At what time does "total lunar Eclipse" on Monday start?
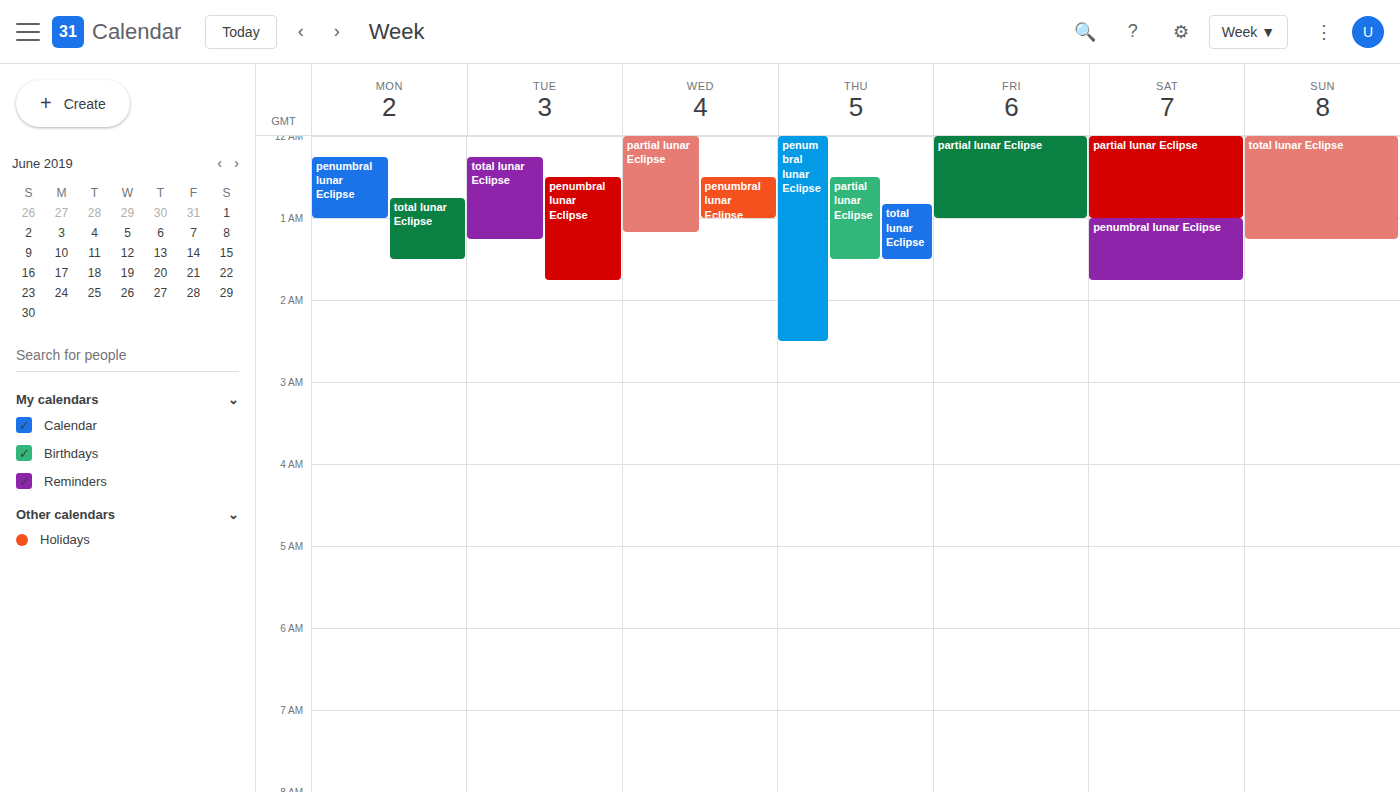
00:45